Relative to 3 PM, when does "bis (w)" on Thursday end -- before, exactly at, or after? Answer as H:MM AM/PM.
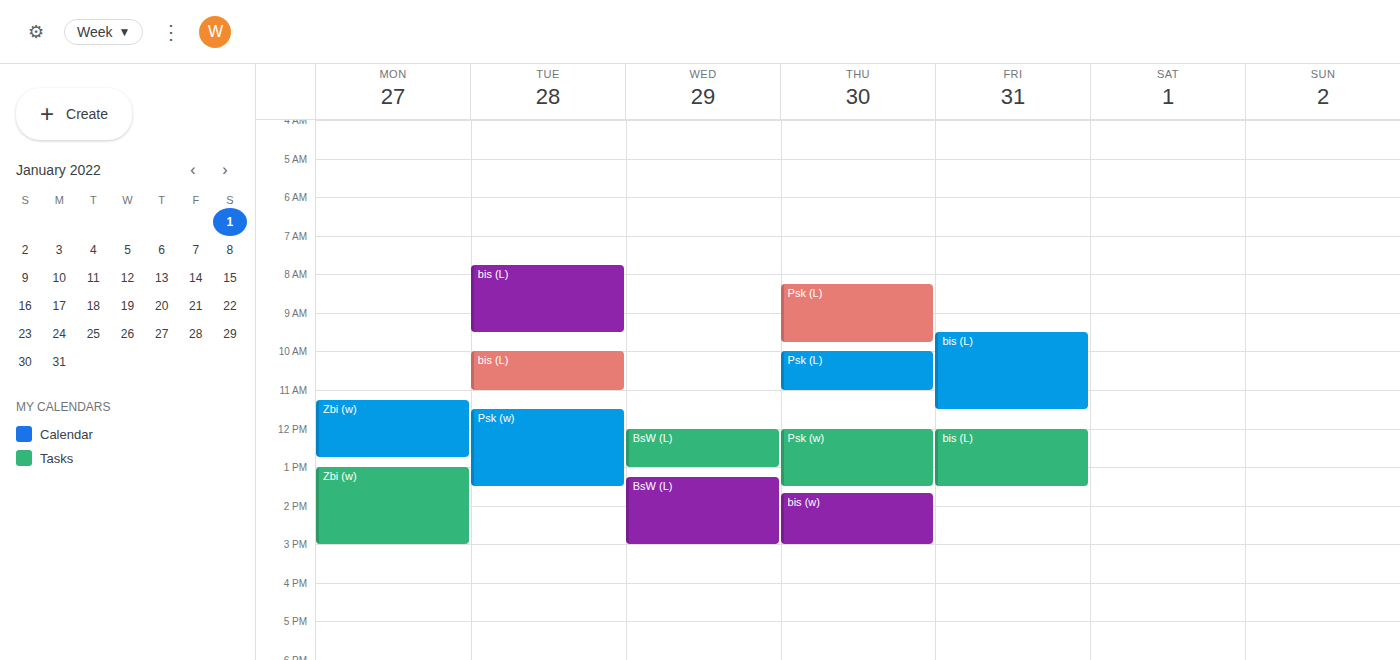
3:00 PM -- exactly at 3 PM, on the 3 PM line.